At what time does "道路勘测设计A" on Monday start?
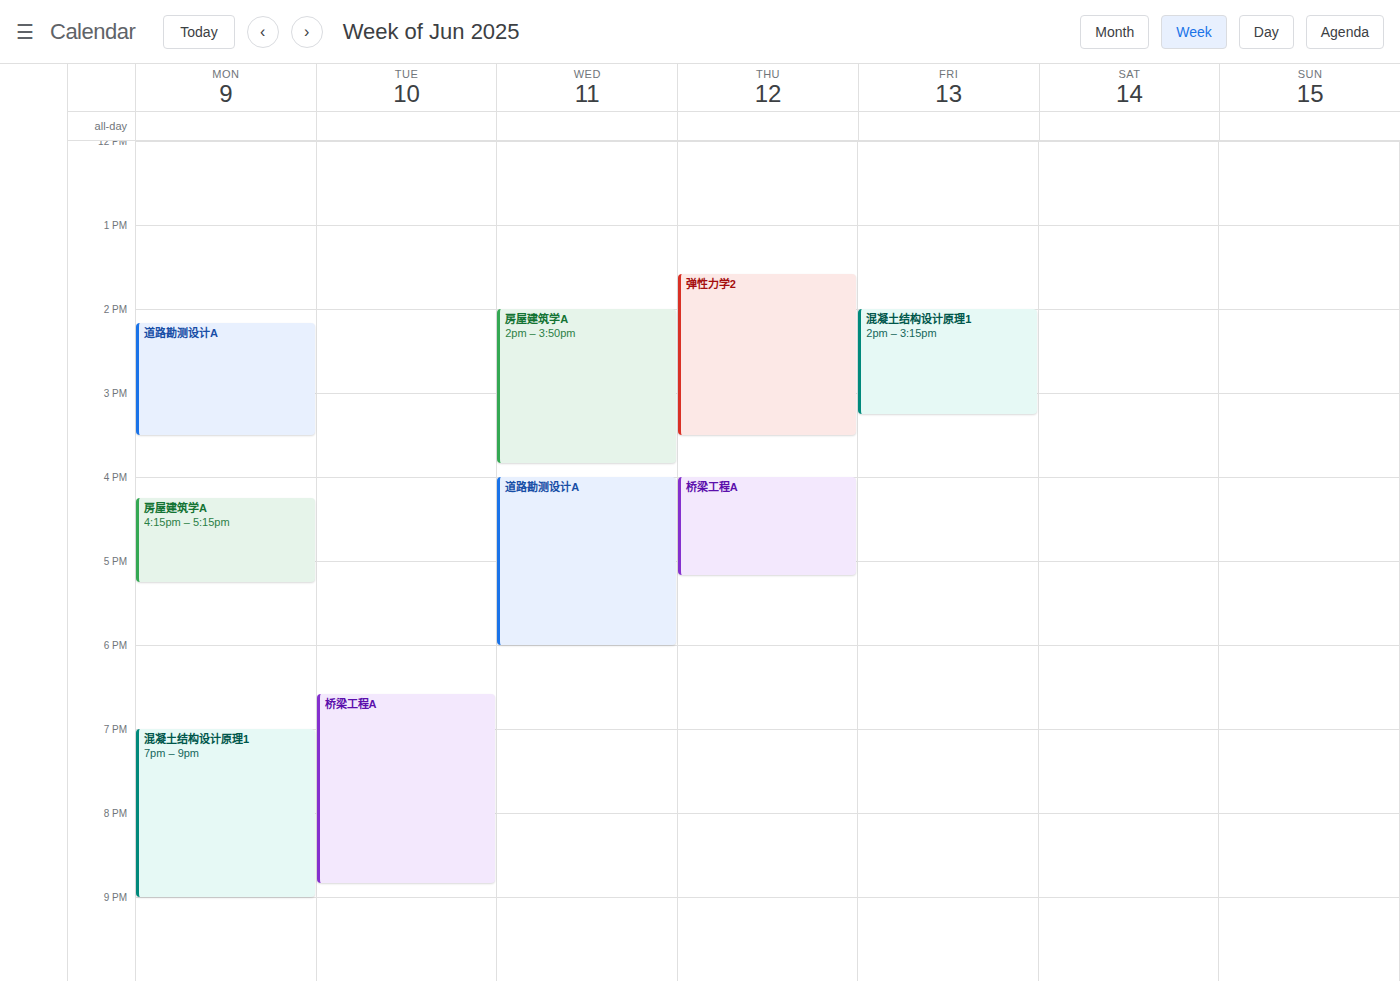
2:10 PM